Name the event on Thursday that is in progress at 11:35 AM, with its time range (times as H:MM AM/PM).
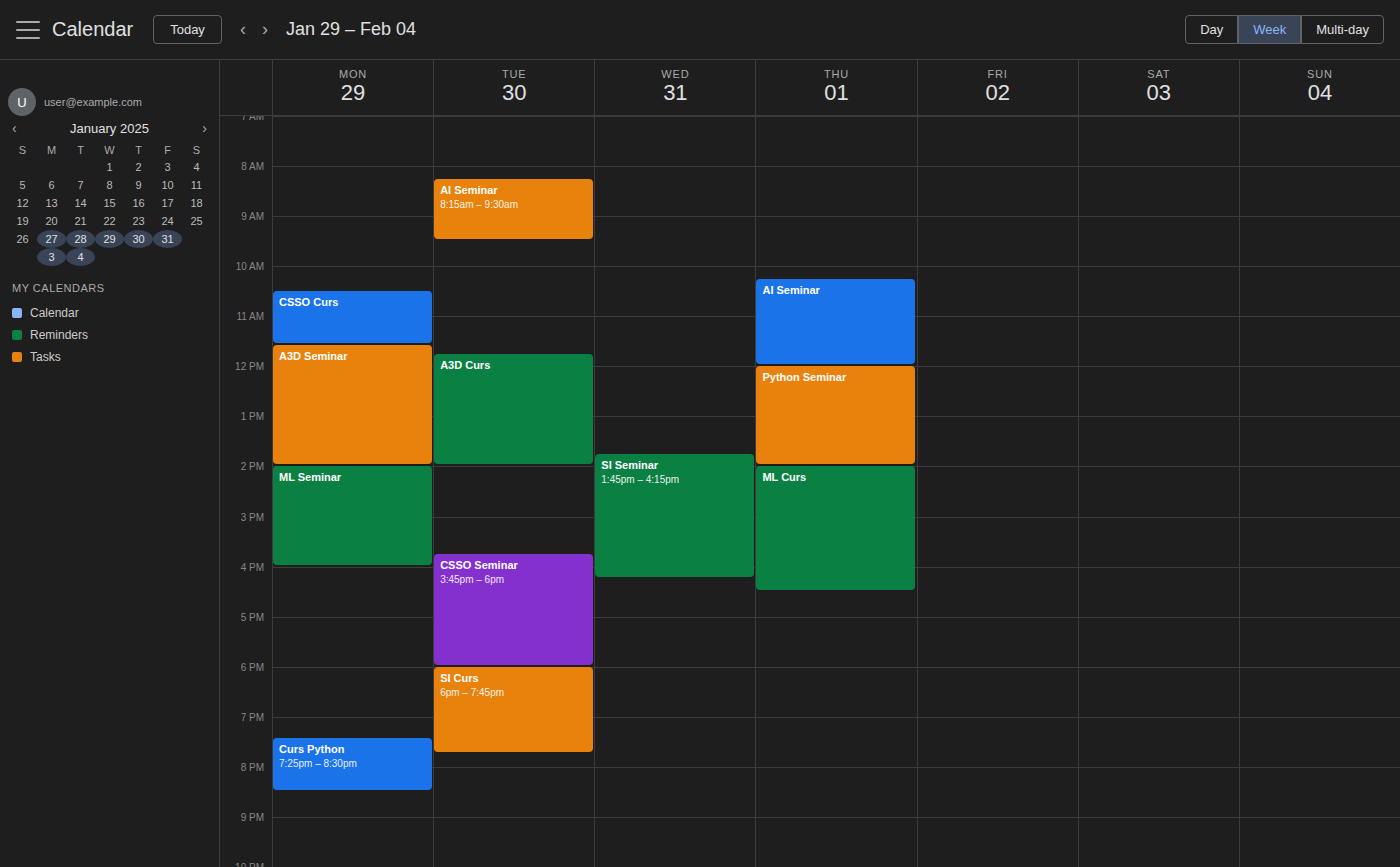
"AI Seminar", 10:15 AM to 12:00 PM